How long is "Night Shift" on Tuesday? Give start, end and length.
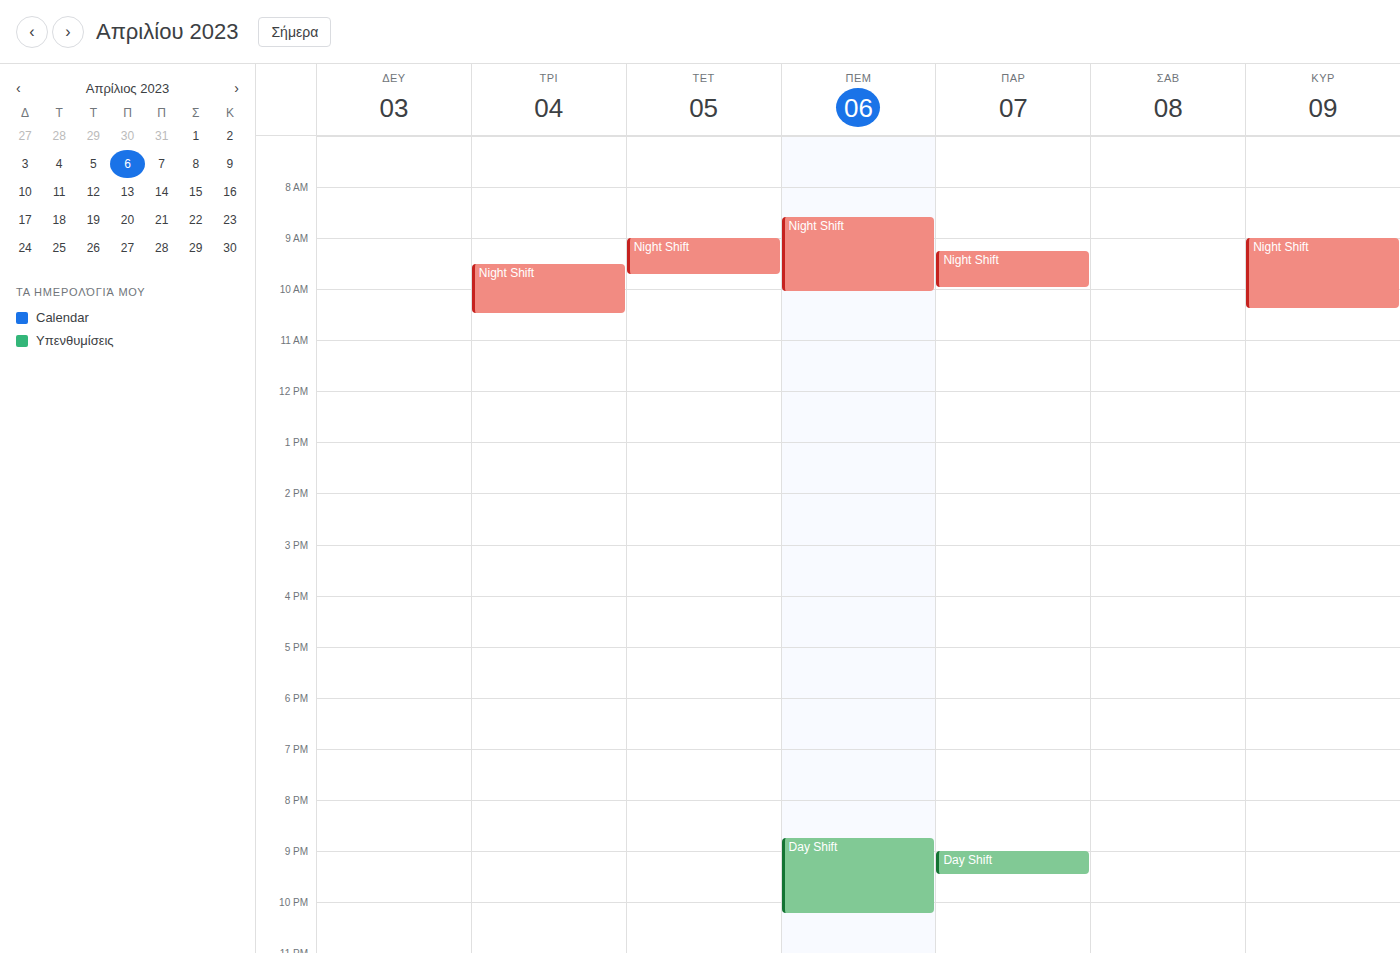
9:30 AM to 10:30 AM, 1 hour